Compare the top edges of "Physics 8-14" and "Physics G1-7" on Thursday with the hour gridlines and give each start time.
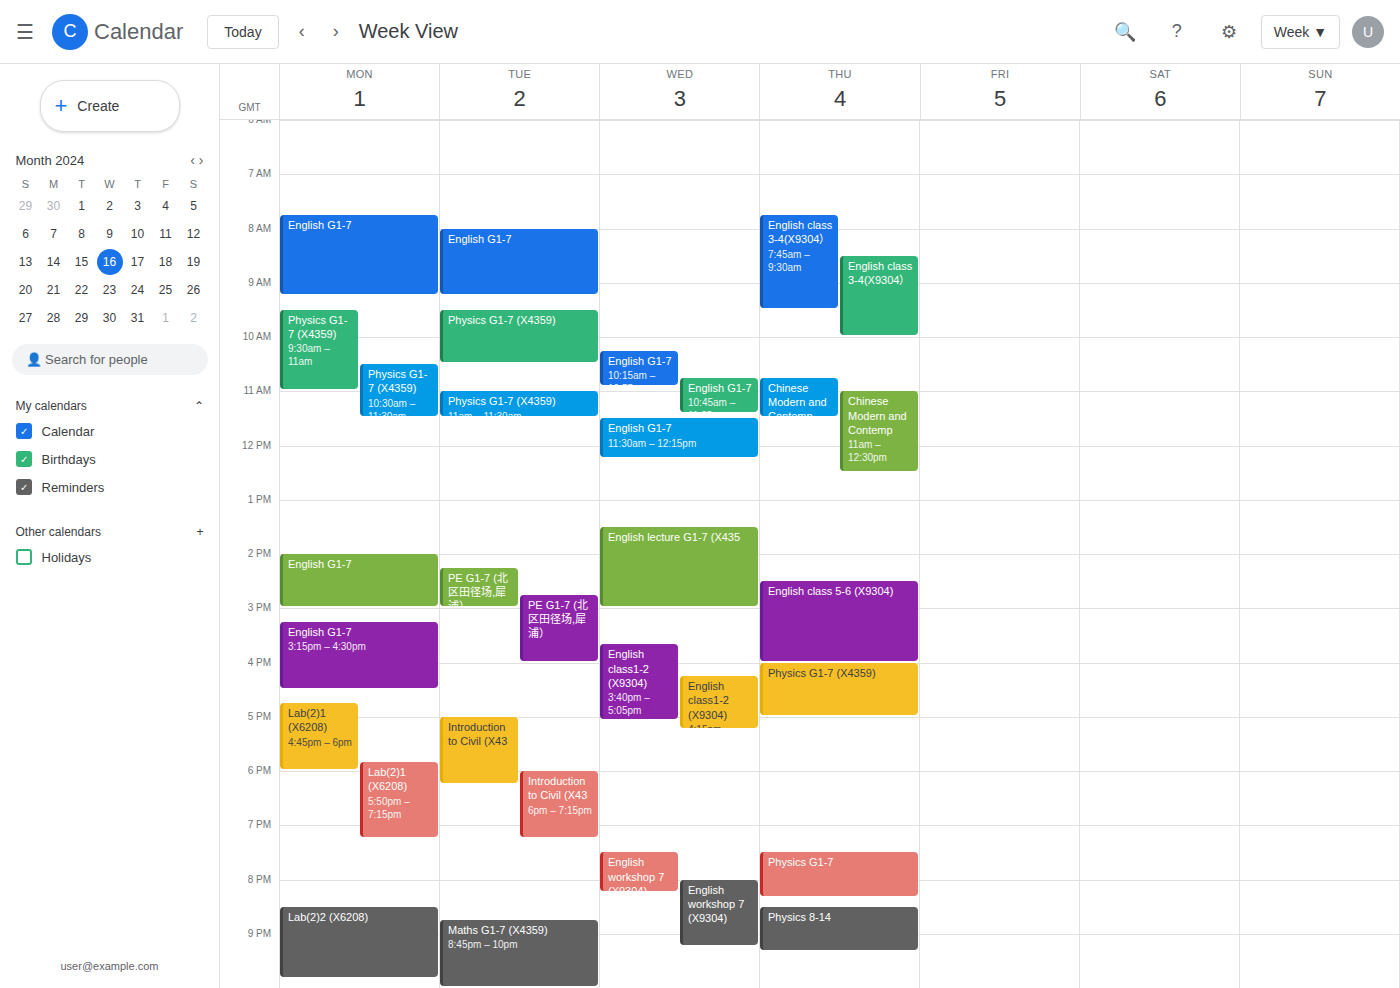
"Physics 8-14": 20:30, halfway between the 20:00 and 21:00 lines. "Physics G1-7": 19:30, halfway between the 19:00 and 20:00 lines.